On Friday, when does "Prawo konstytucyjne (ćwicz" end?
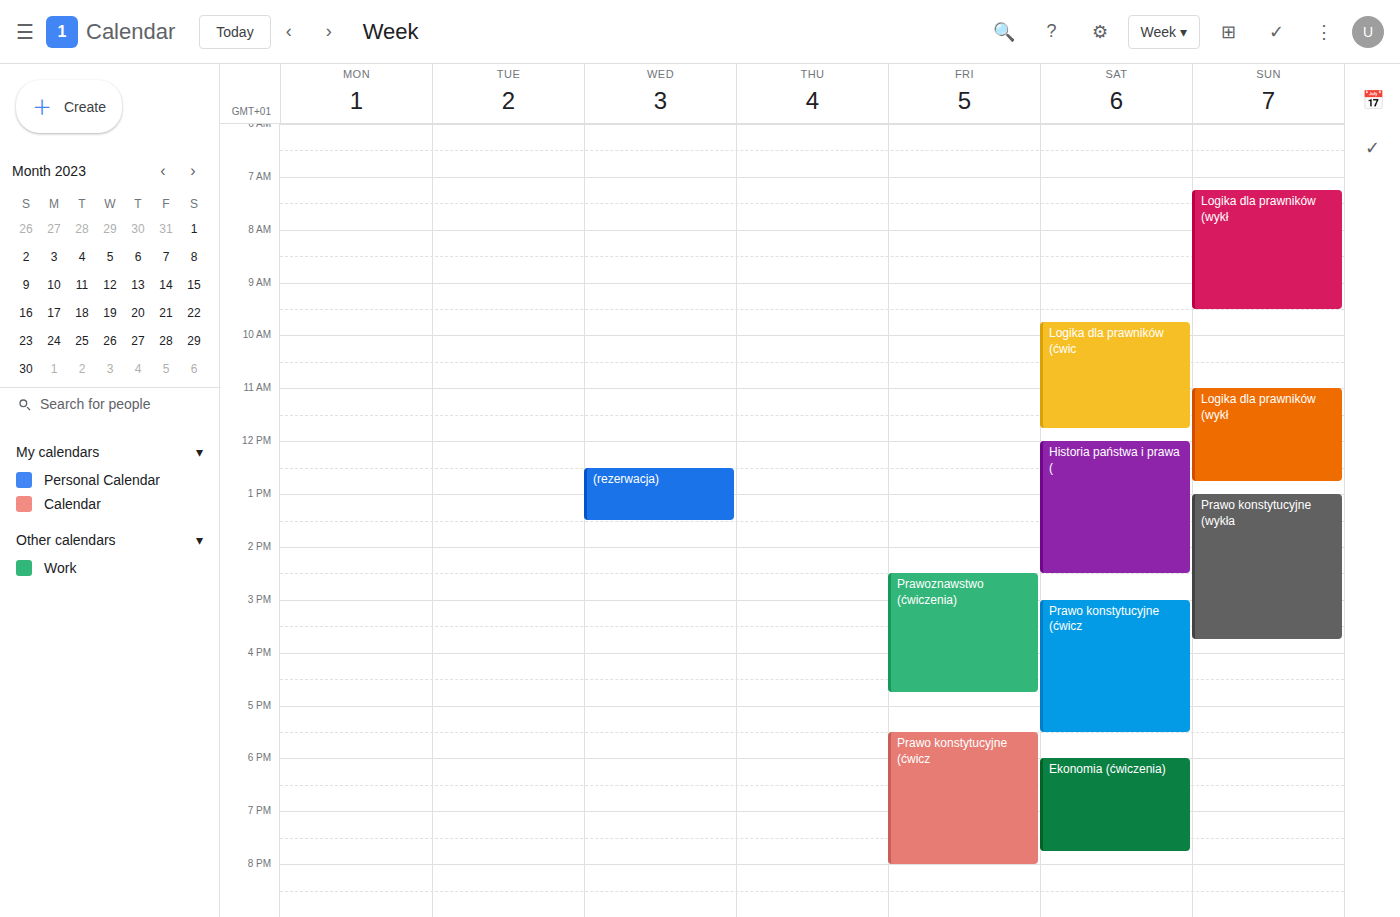
20:00